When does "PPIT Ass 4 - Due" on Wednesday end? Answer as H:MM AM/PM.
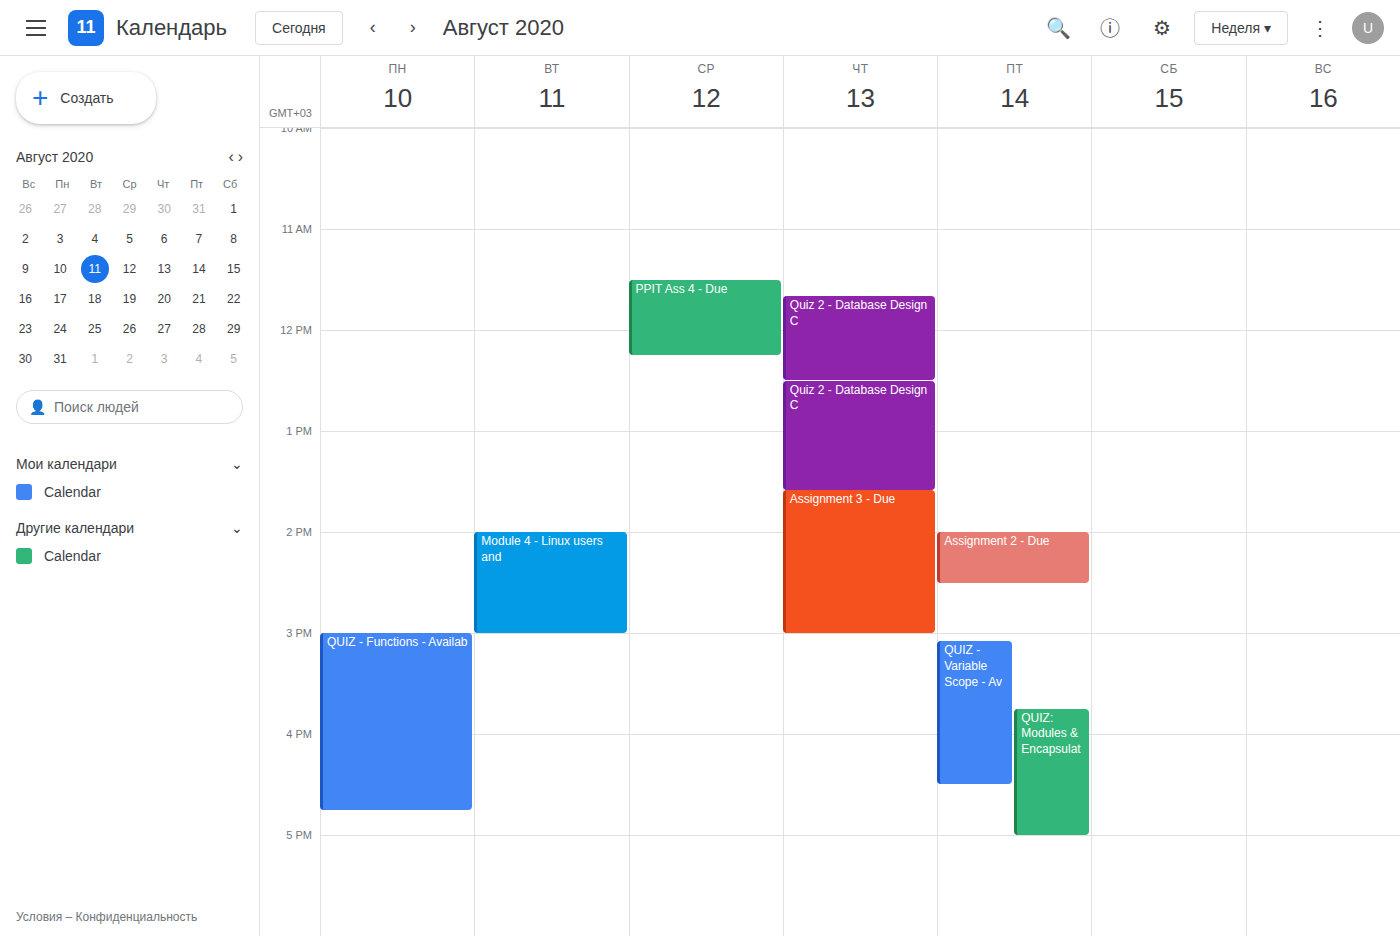
12:15 PM